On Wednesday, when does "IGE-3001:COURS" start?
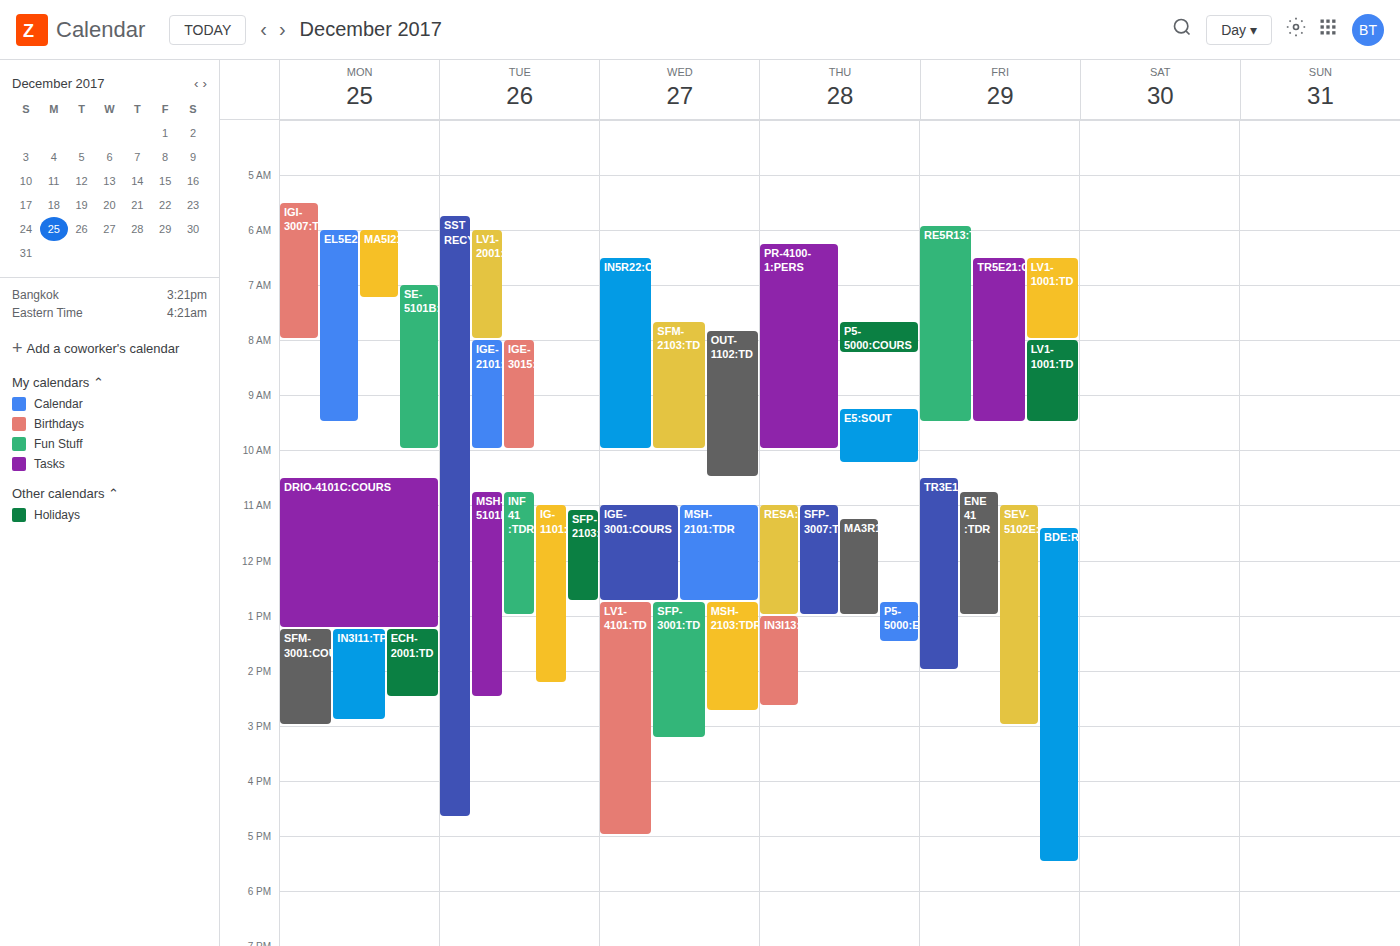
11:00 AM